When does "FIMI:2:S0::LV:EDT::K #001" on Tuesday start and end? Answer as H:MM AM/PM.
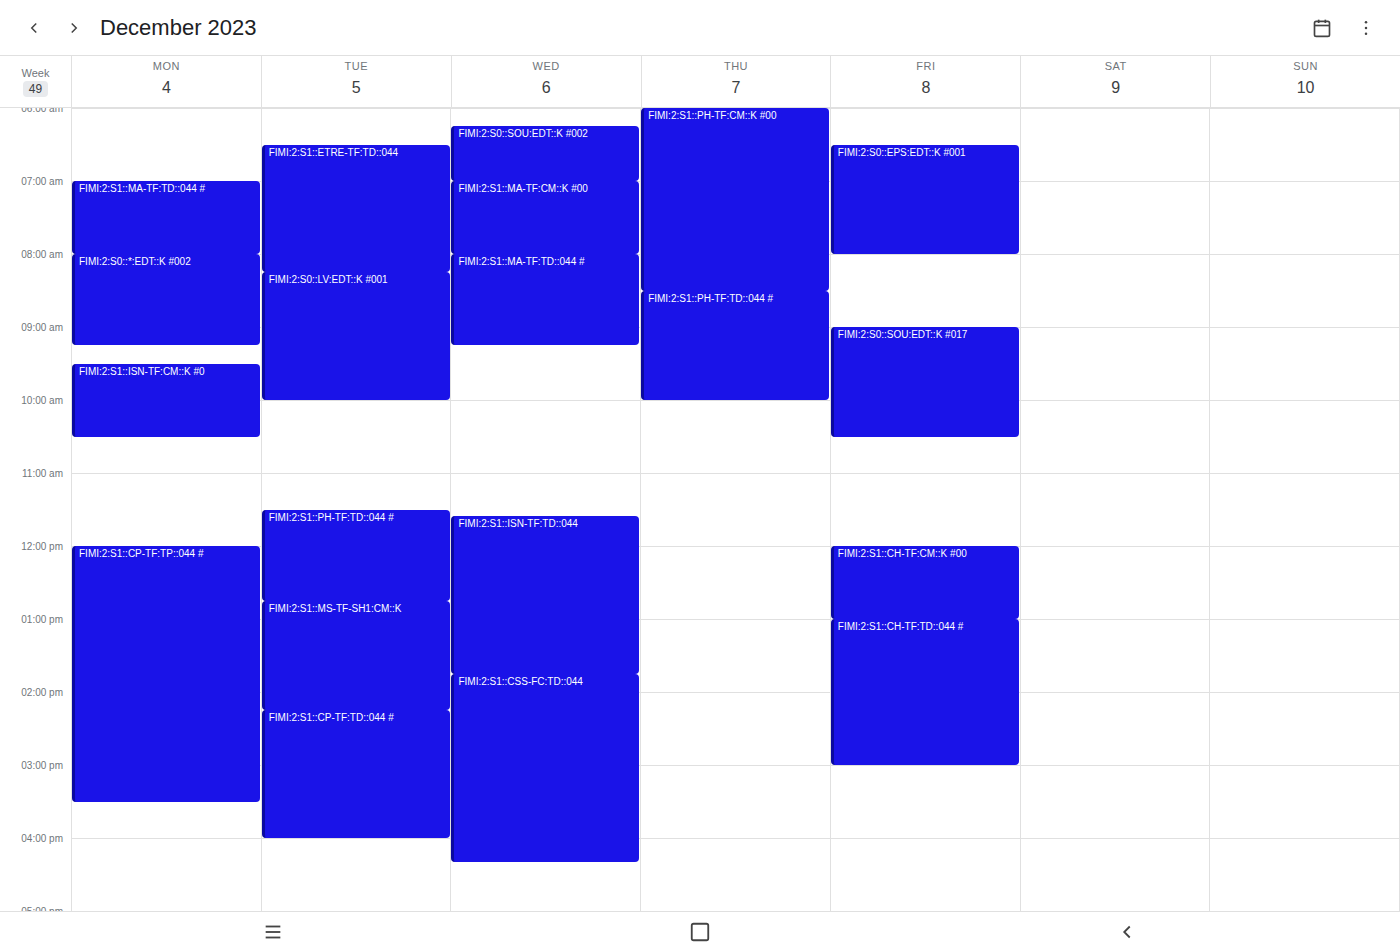
8:15 AM to 10:00 AM